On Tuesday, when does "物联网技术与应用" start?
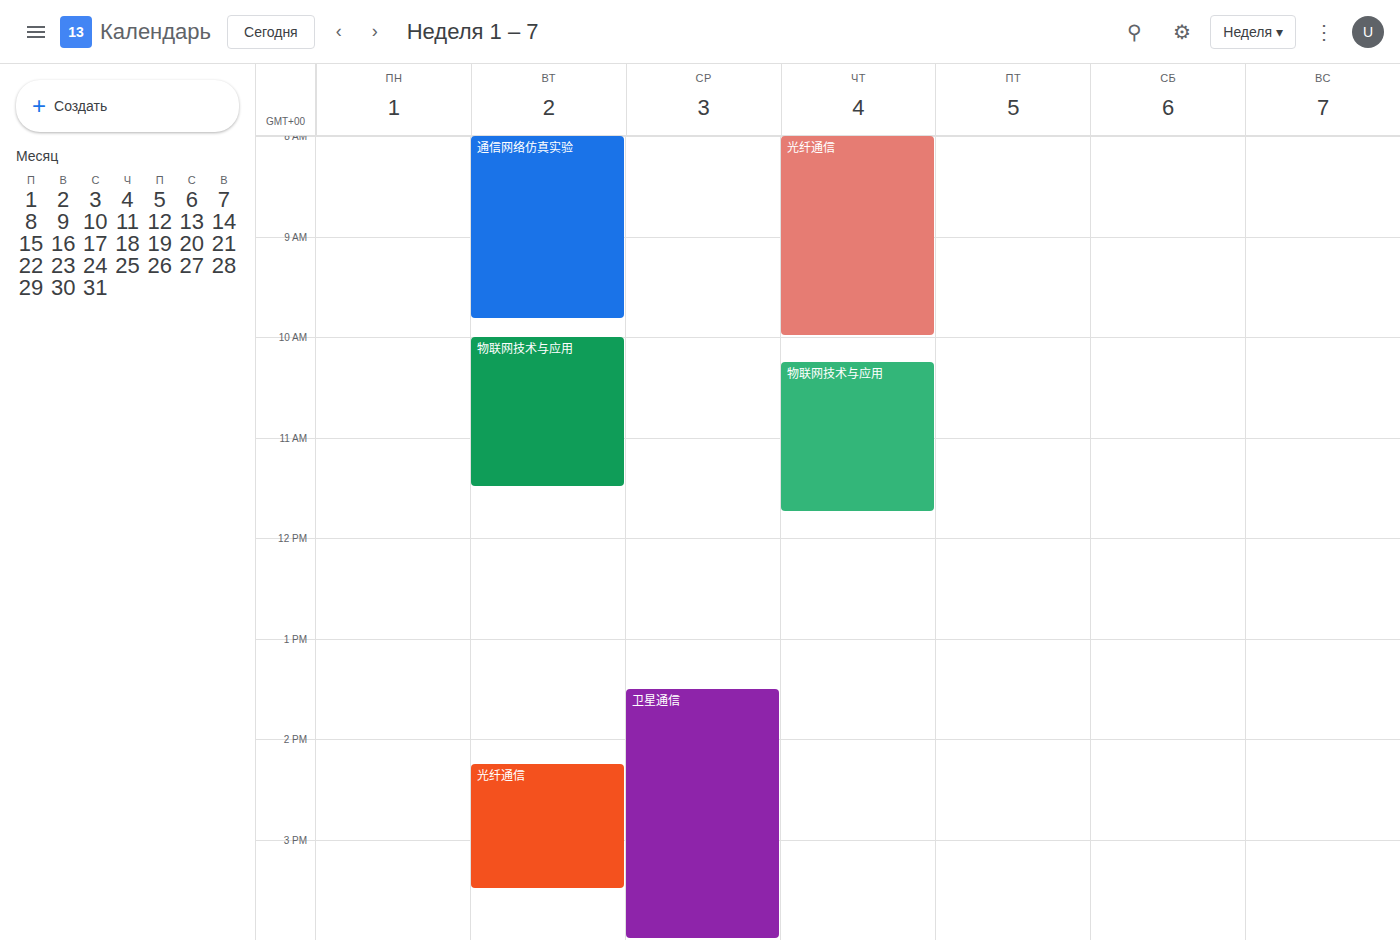
10:00 AM